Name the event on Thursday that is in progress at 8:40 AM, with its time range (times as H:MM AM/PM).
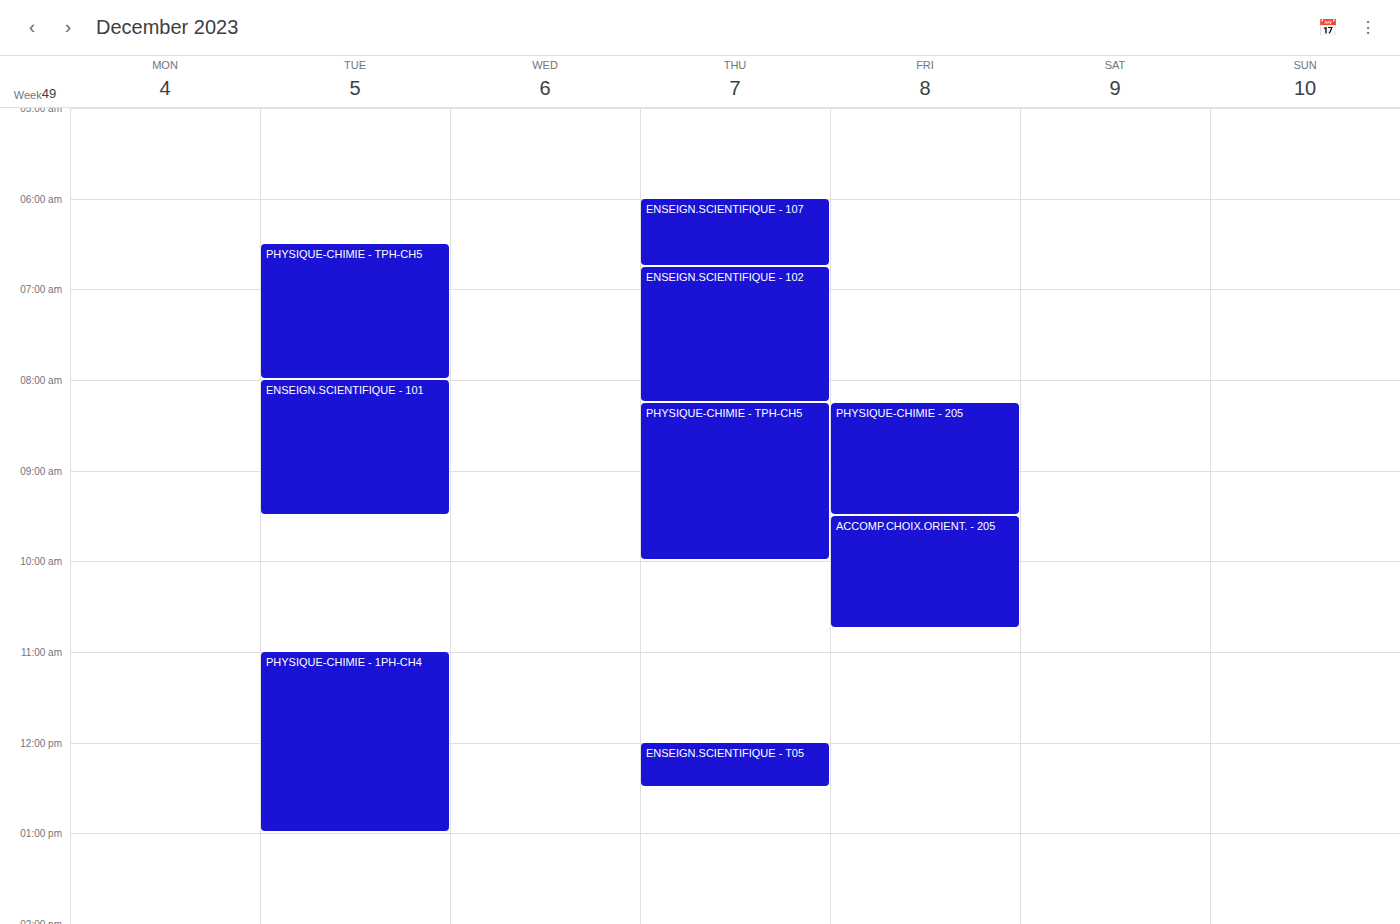
"PHYSIQUE-CHIMIE - TPH-CH5", 8:15 AM to 10:00 AM